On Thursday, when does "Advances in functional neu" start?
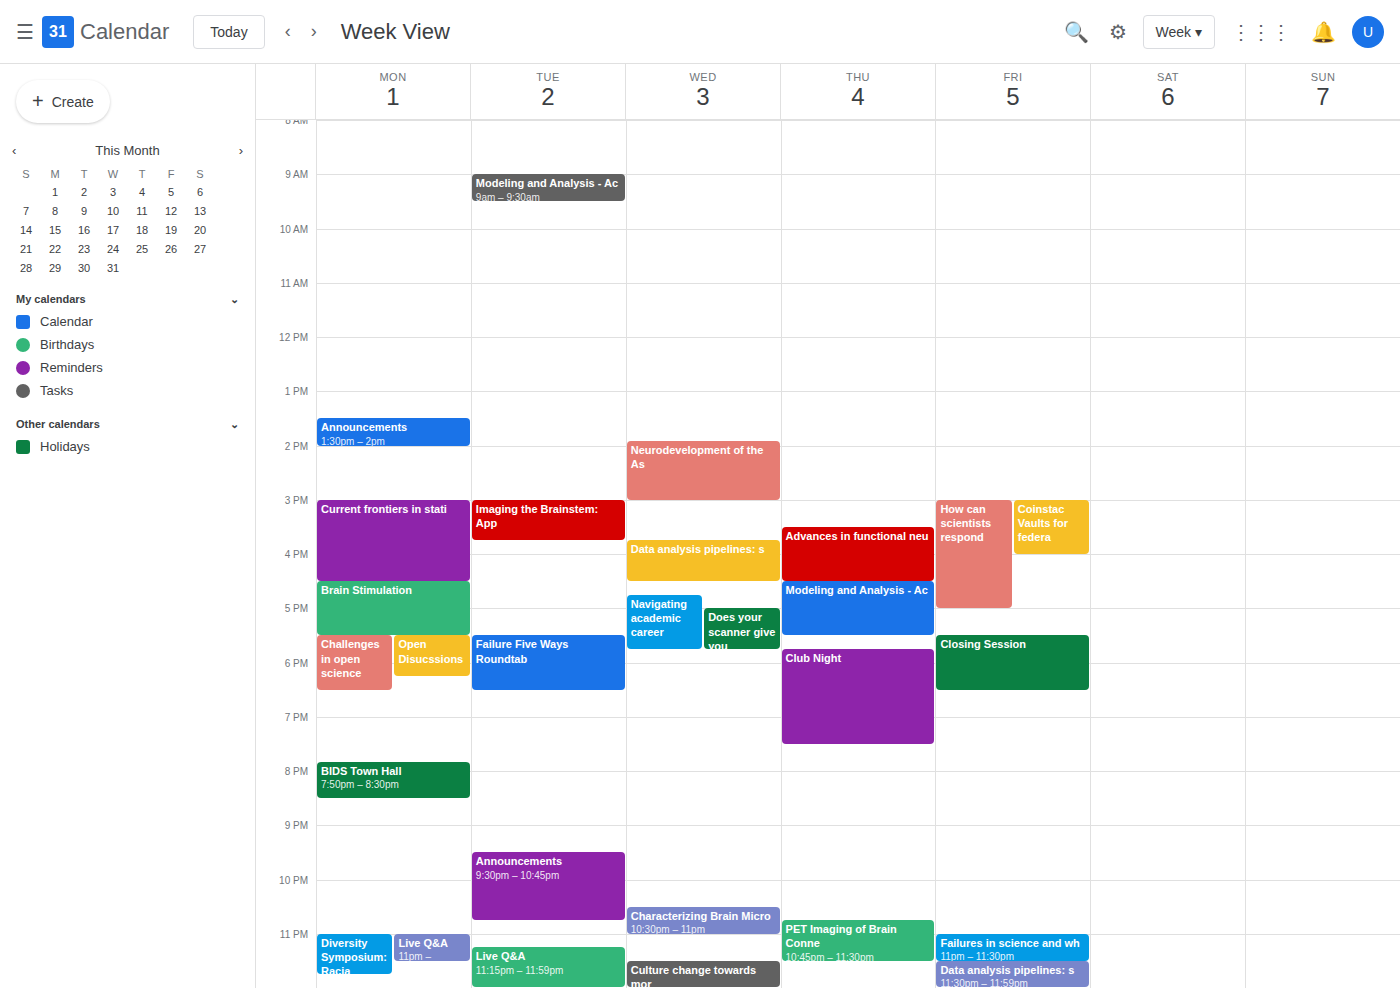
15:30